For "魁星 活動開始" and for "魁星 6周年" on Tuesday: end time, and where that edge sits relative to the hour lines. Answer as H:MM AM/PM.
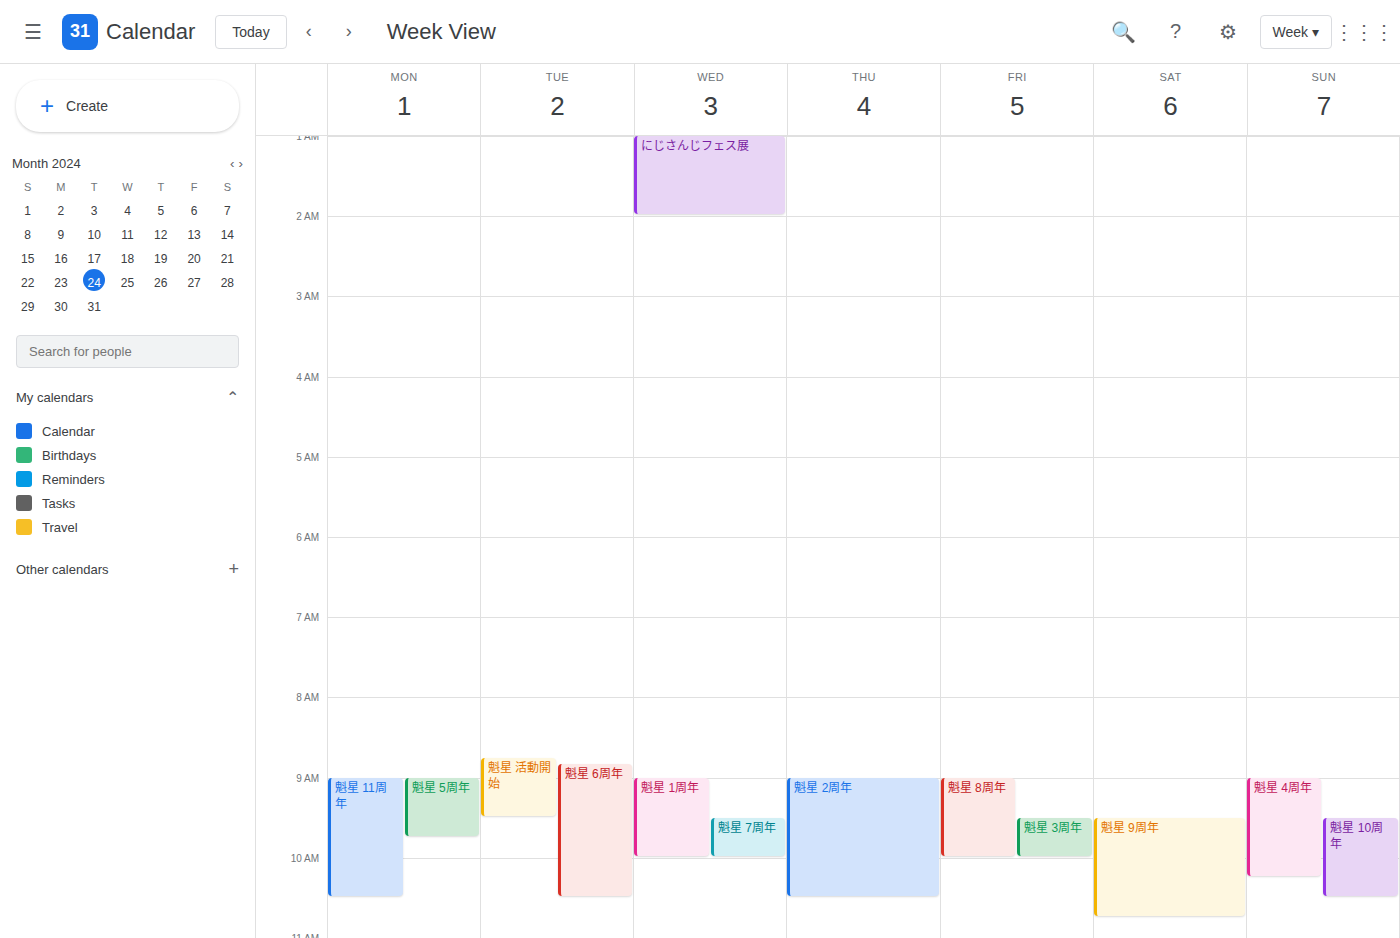
"魁星 活動開始": 9:30 AM, halfway between the 9 AM and 10 AM lines. "魁星 6周年": 10:30 AM, halfway between the 10 AM and 11 AM lines.